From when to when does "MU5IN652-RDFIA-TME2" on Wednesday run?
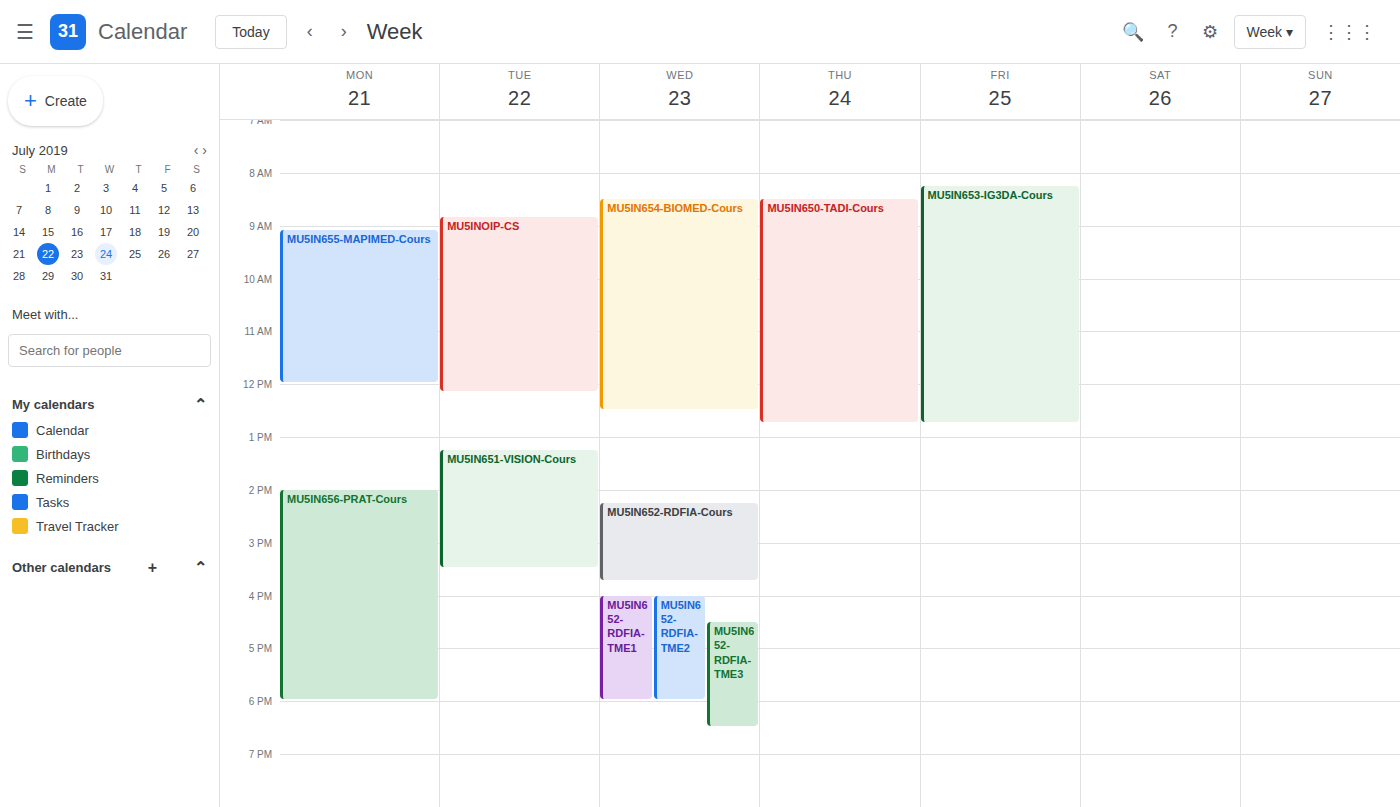
4:00 PM to 6:00 PM